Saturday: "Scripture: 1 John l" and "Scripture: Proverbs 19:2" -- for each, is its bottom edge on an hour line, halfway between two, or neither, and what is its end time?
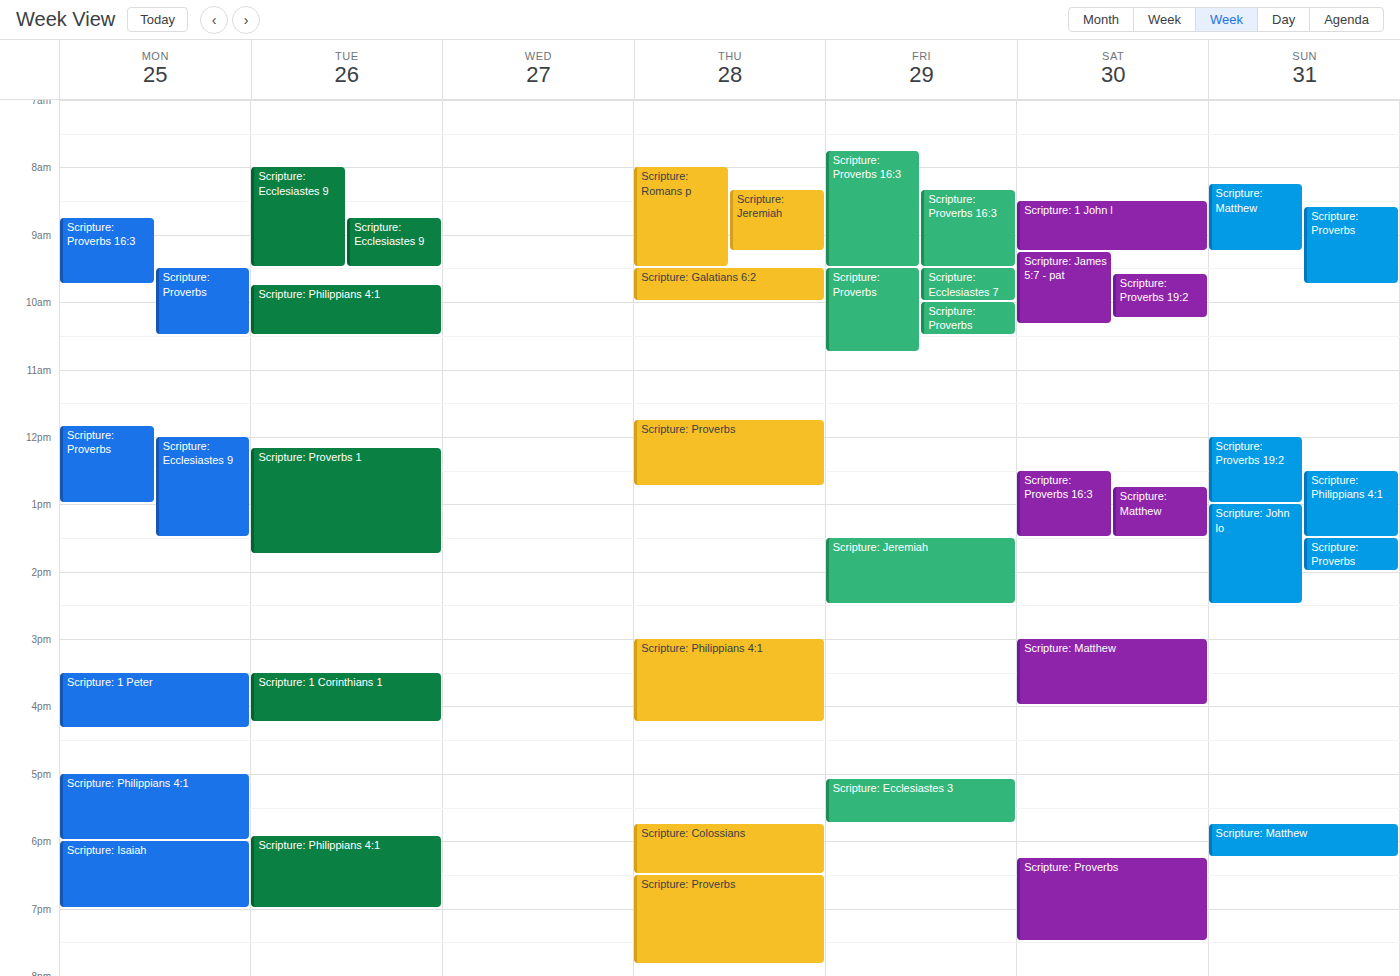
"Scripture: 1 John l": 9:15 AM, neither: a quarter of the way from the 9 AM line to the 10 AM line. "Scripture: Proverbs 19:2": 10:15 AM, neither: a quarter of the way from the 10 AM line to the 11 AM line.